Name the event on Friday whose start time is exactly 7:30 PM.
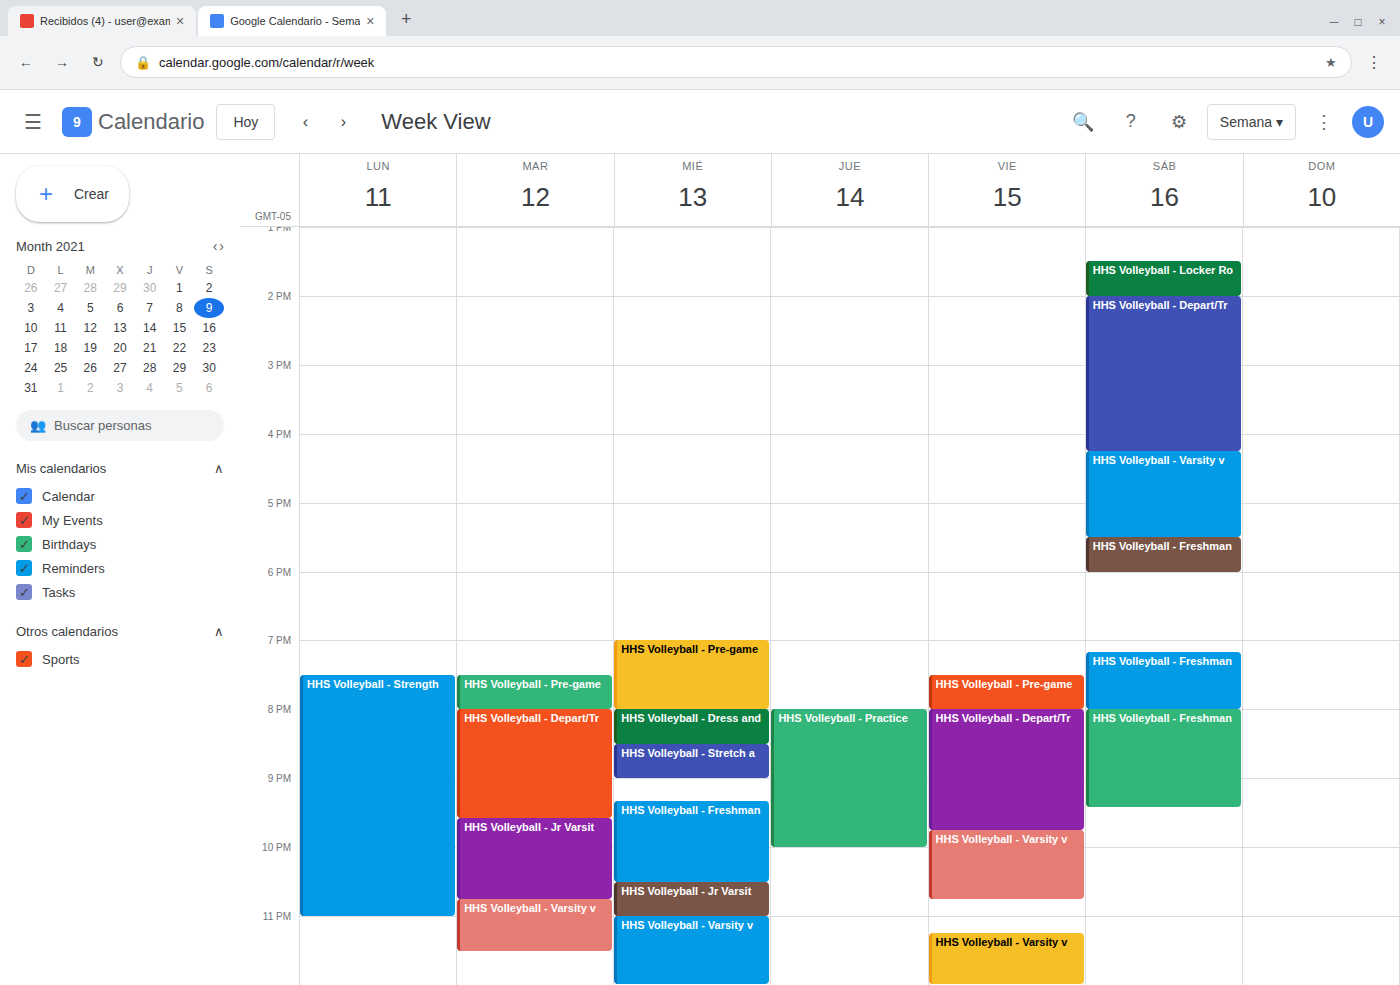
"HHS Volleyball - Pre-game"